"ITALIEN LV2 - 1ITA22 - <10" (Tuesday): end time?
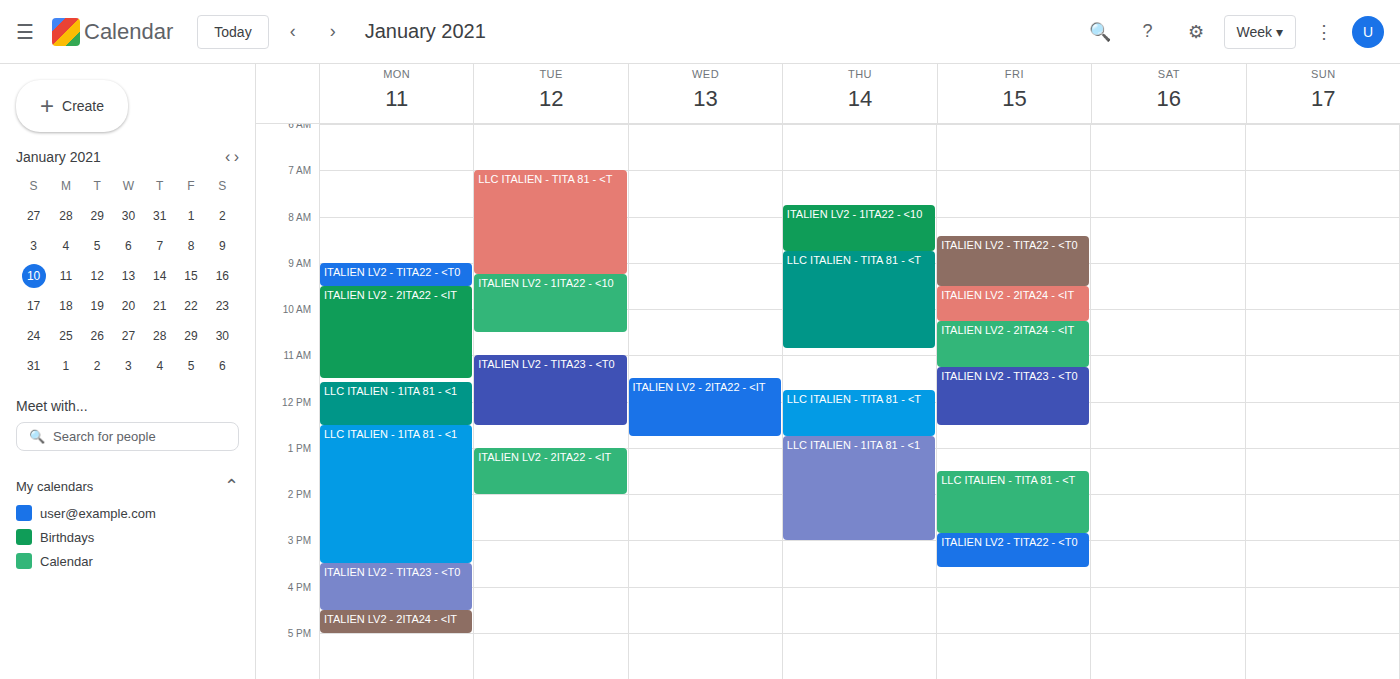
10:30 AM